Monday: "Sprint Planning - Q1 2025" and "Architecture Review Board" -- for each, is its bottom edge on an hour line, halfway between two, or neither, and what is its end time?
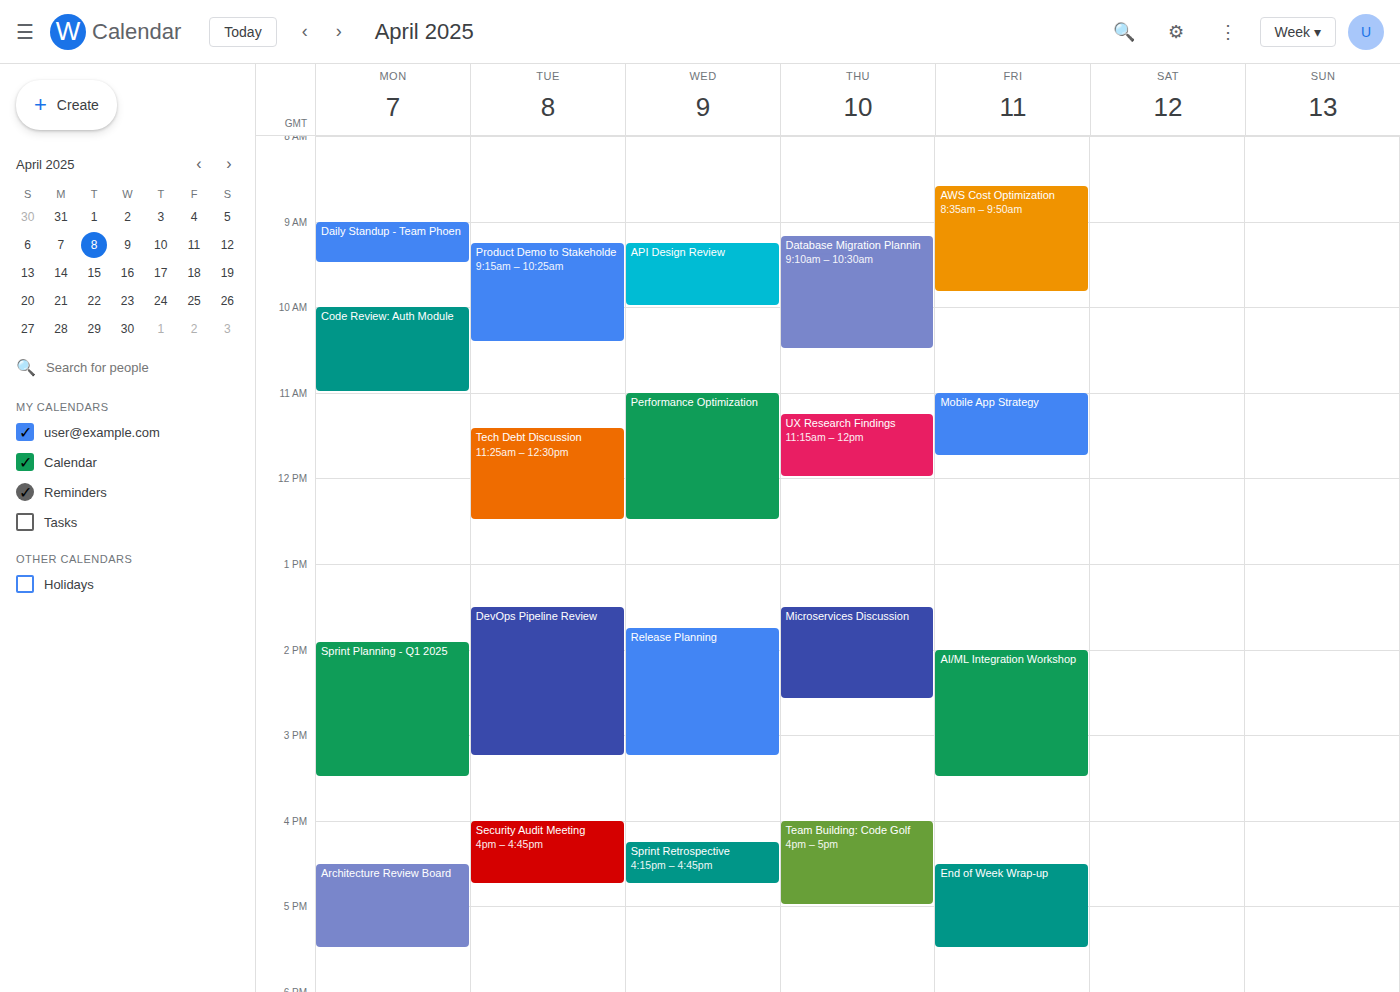
"Sprint Planning - Q1 2025": 3:30 PM, halfway between the 3 PM and 4 PM lines. "Architecture Review Board": 5:30 PM, halfway between the 5 PM and 6 PM lines.